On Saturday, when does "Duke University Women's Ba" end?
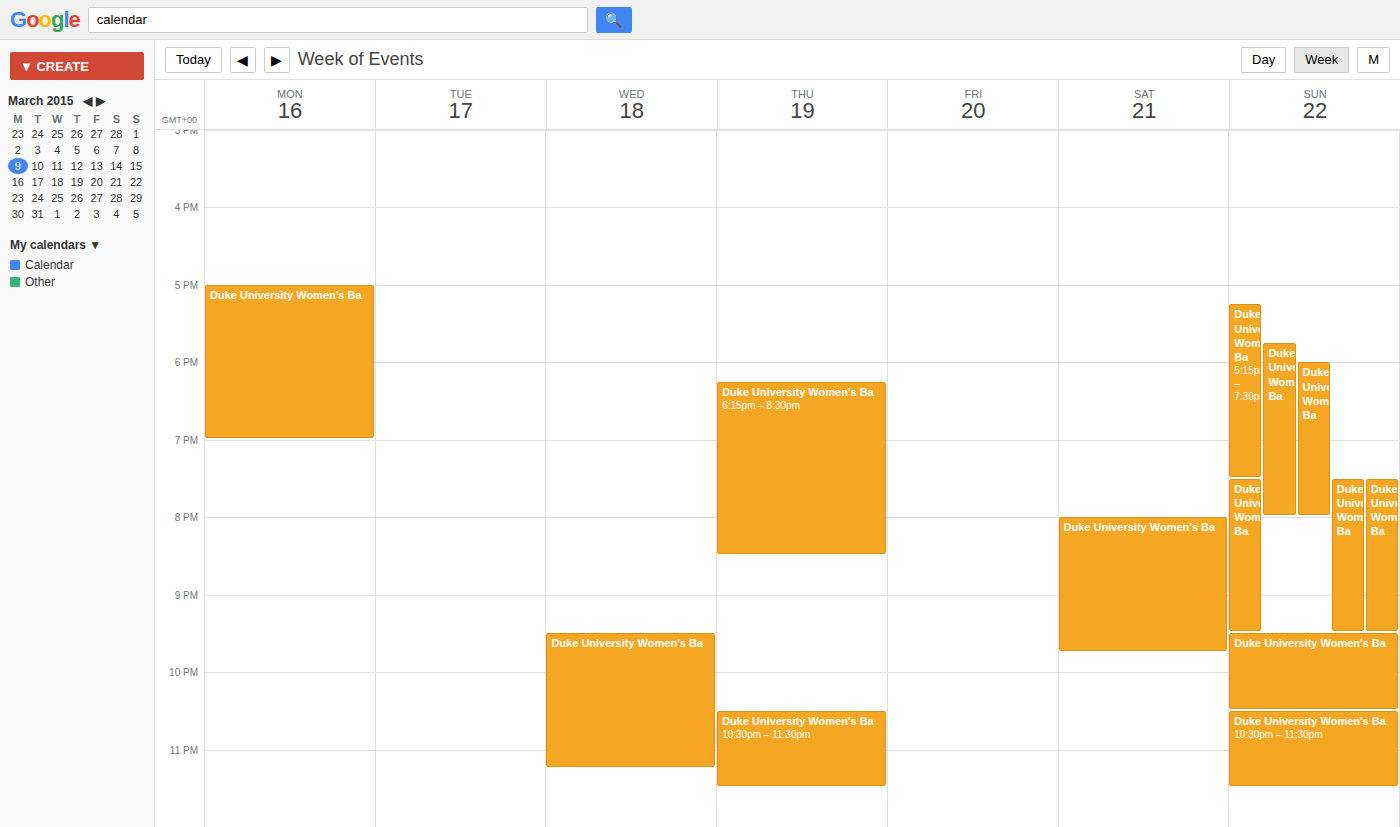
9:45 PM